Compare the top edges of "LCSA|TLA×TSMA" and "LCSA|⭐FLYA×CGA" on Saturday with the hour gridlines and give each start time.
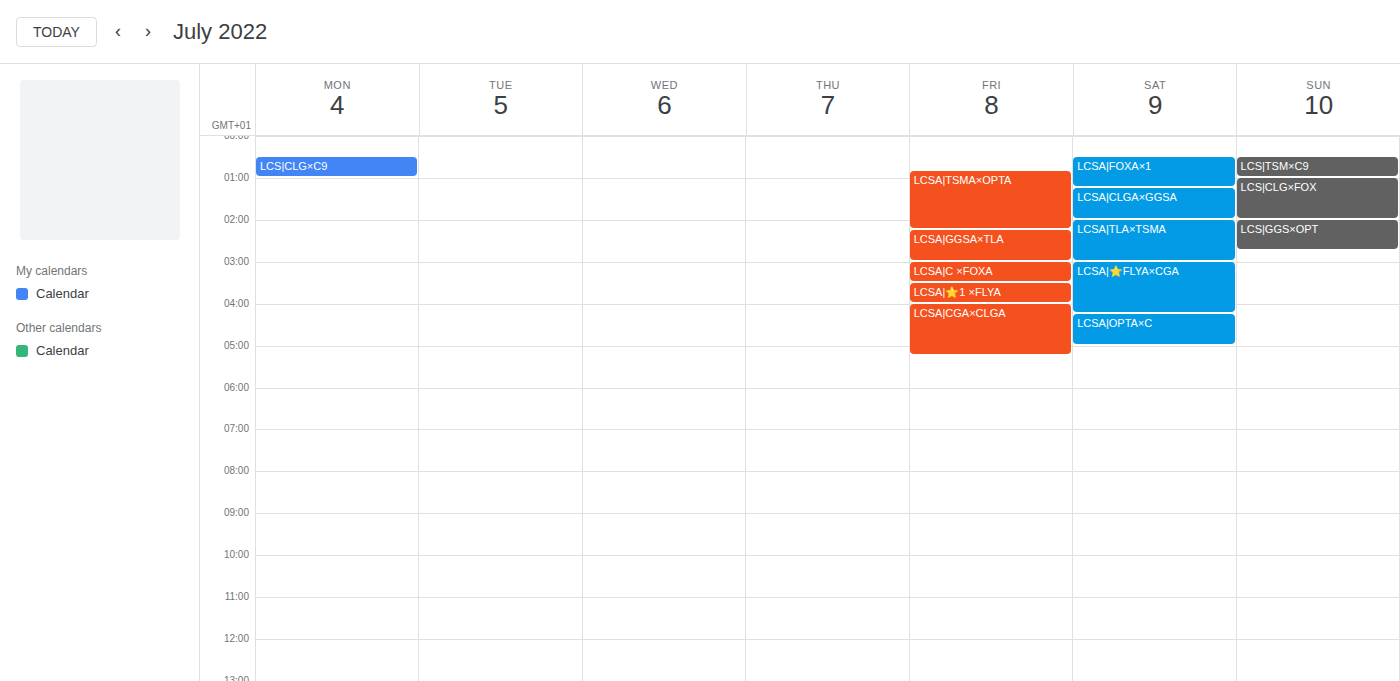
"LCSA|TLA×TSMA": 2:00 AM, exactly on the 2 AM line. "LCSA|⭐FLYA×CGA": 3:00 AM, exactly on the 3 AM line.